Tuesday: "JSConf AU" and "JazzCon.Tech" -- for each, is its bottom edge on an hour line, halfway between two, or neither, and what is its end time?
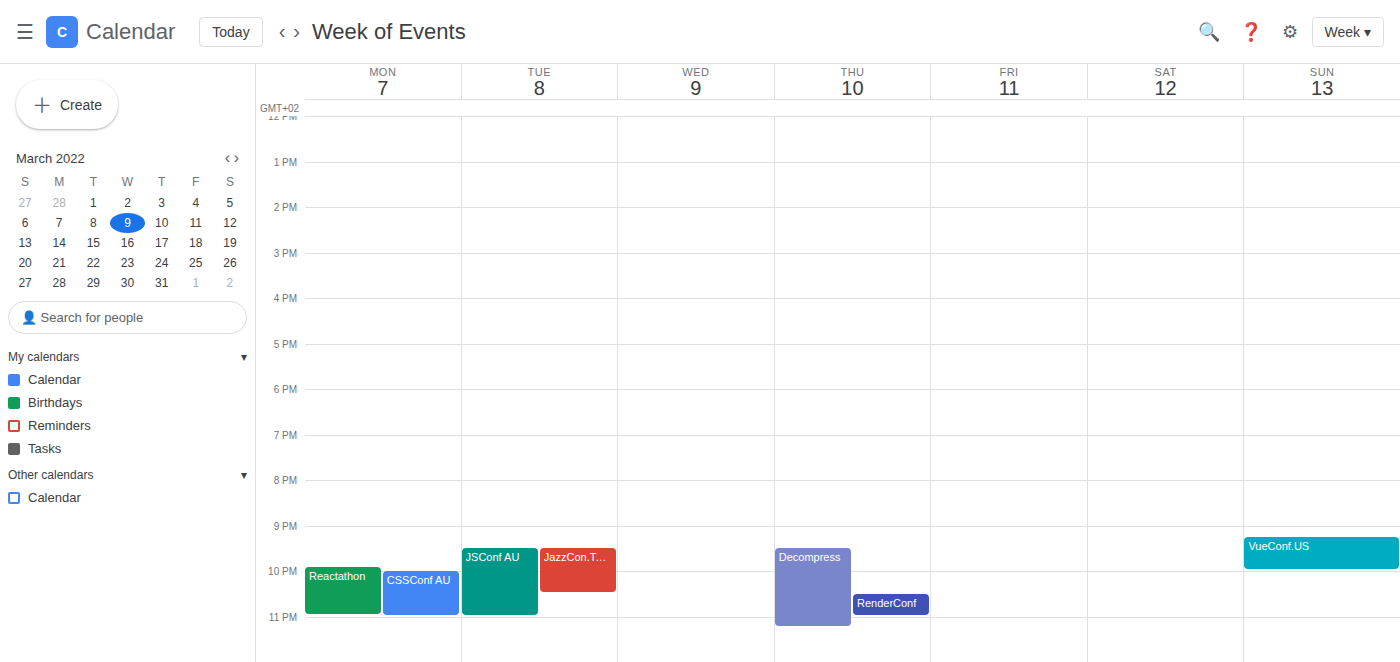
"JSConf AU": 11:00 PM, exactly on the 11 PM line. "JazzCon.Tech": 10:30 PM, halfway between the 10 PM and 11 PM lines.